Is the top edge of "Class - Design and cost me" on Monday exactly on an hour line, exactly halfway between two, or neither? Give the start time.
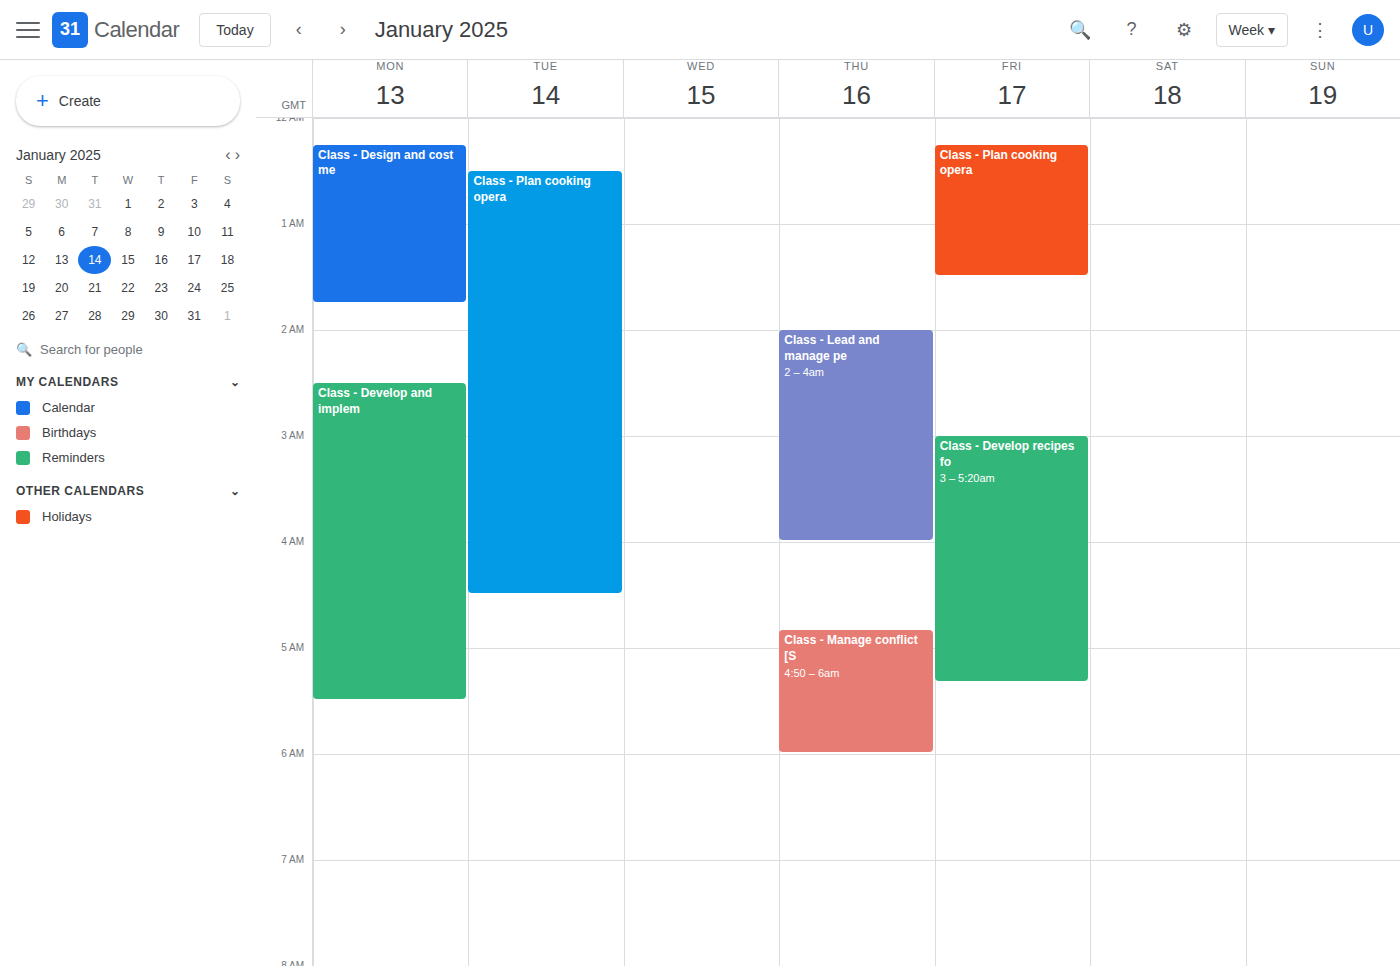
00:15 -- neither: a quarter of the way from the 00:00 line to the 01:00 line.